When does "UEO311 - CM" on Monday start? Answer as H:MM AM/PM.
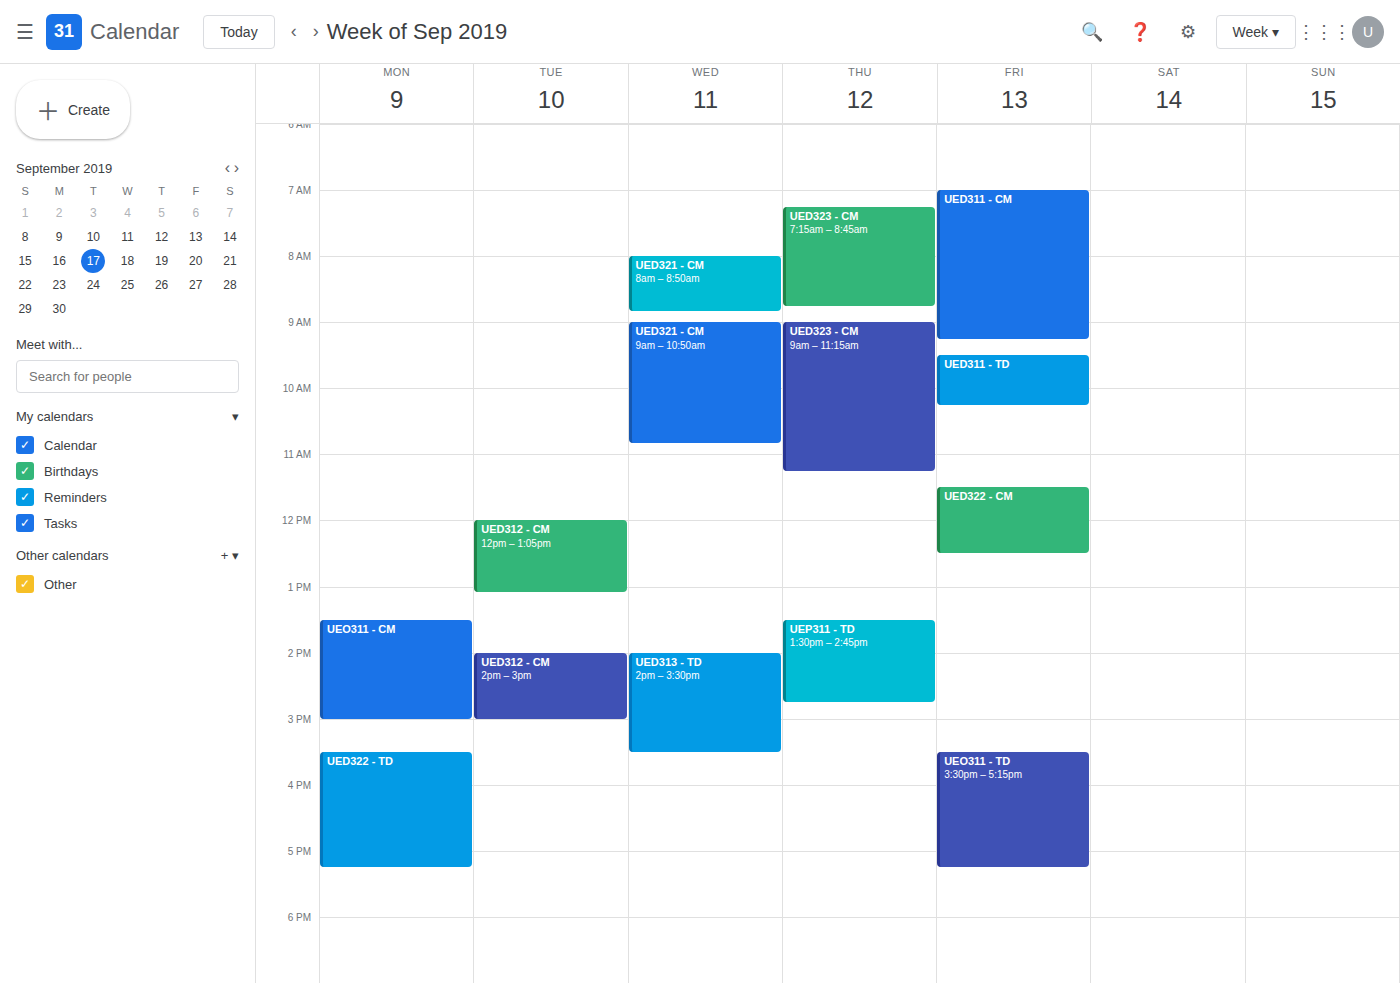
1:30 PM